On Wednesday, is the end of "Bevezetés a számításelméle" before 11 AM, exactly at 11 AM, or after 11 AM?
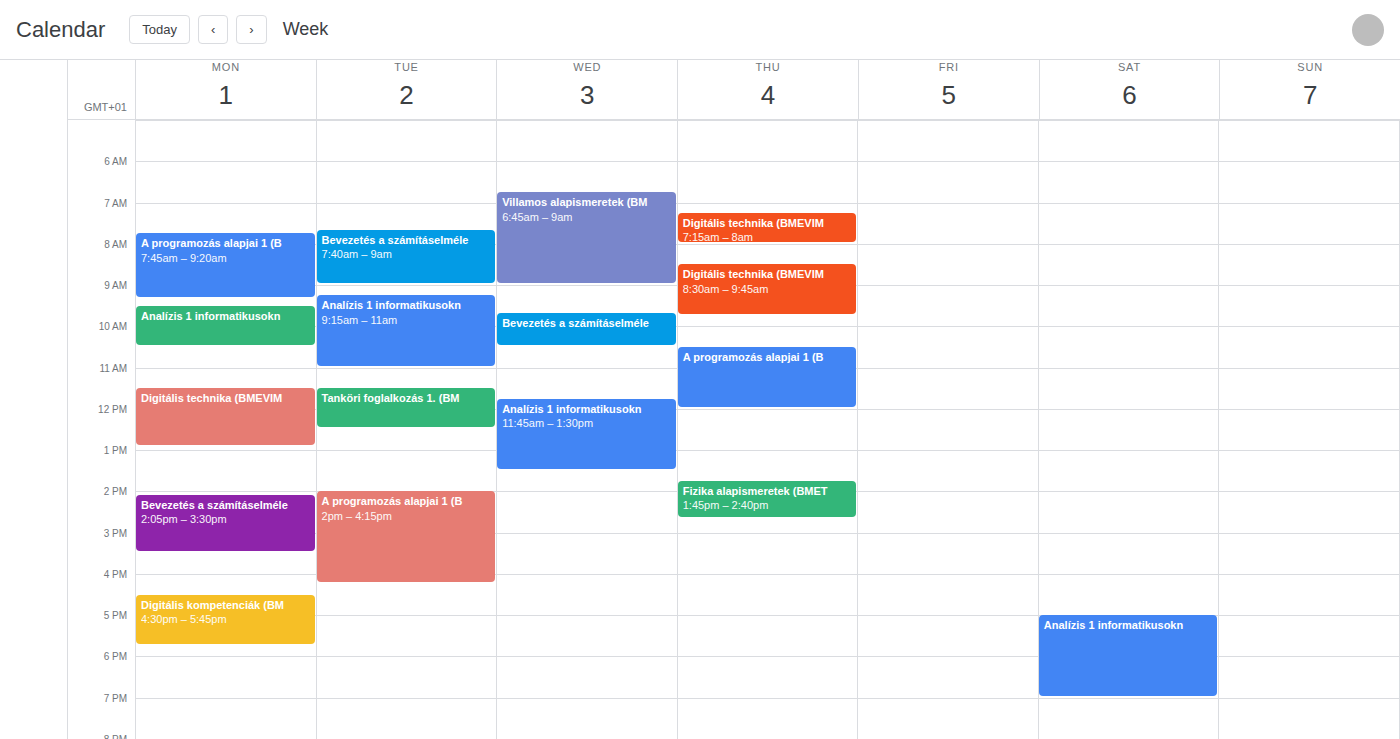
10:30 AM -- before 11 AM, 30 minutes above the 11 AM line.